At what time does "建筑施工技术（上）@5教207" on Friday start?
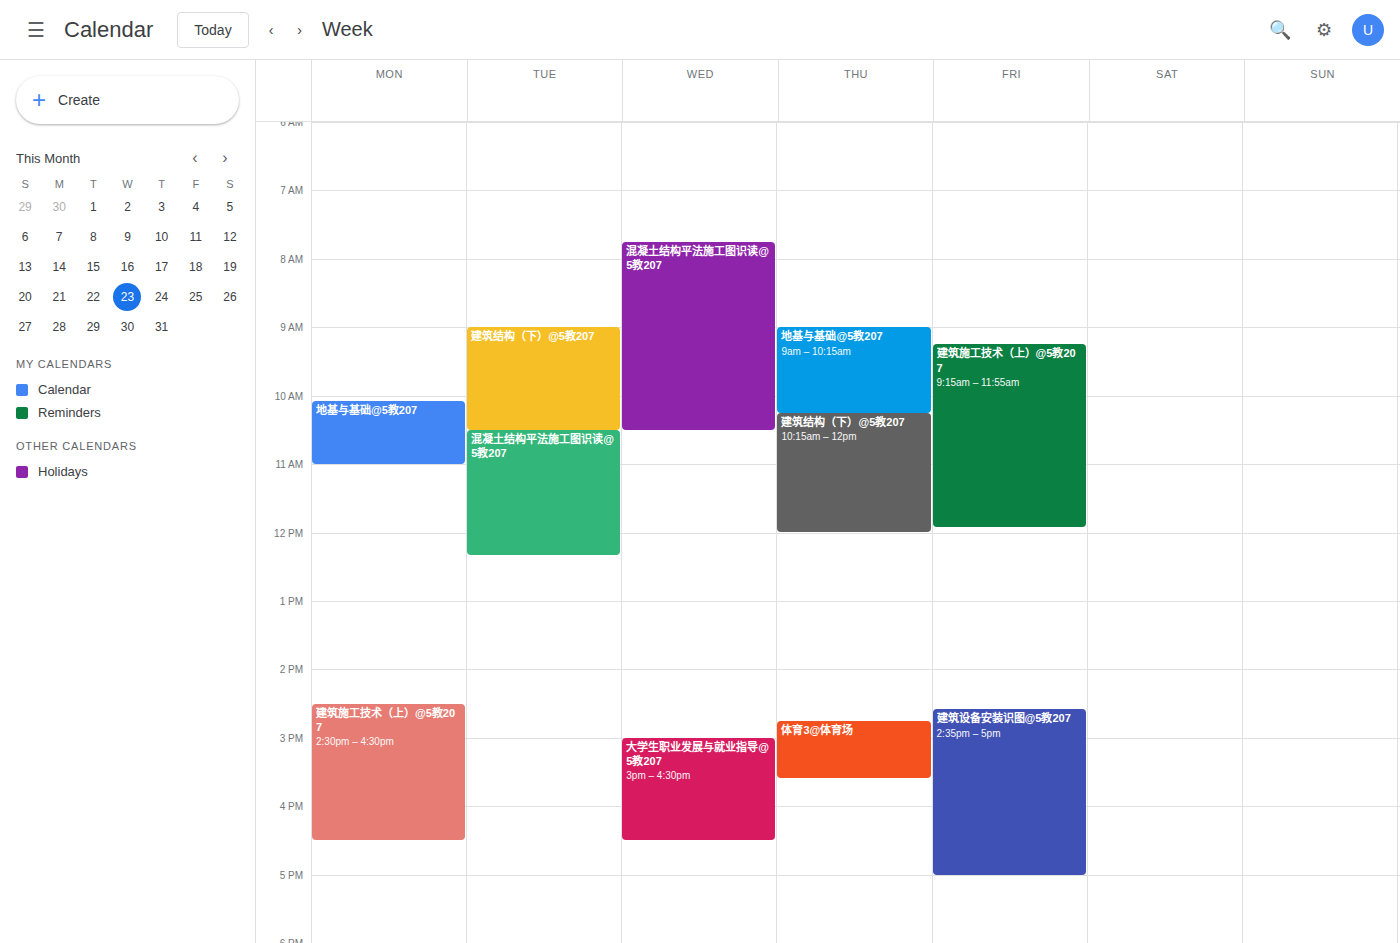
9:15 AM